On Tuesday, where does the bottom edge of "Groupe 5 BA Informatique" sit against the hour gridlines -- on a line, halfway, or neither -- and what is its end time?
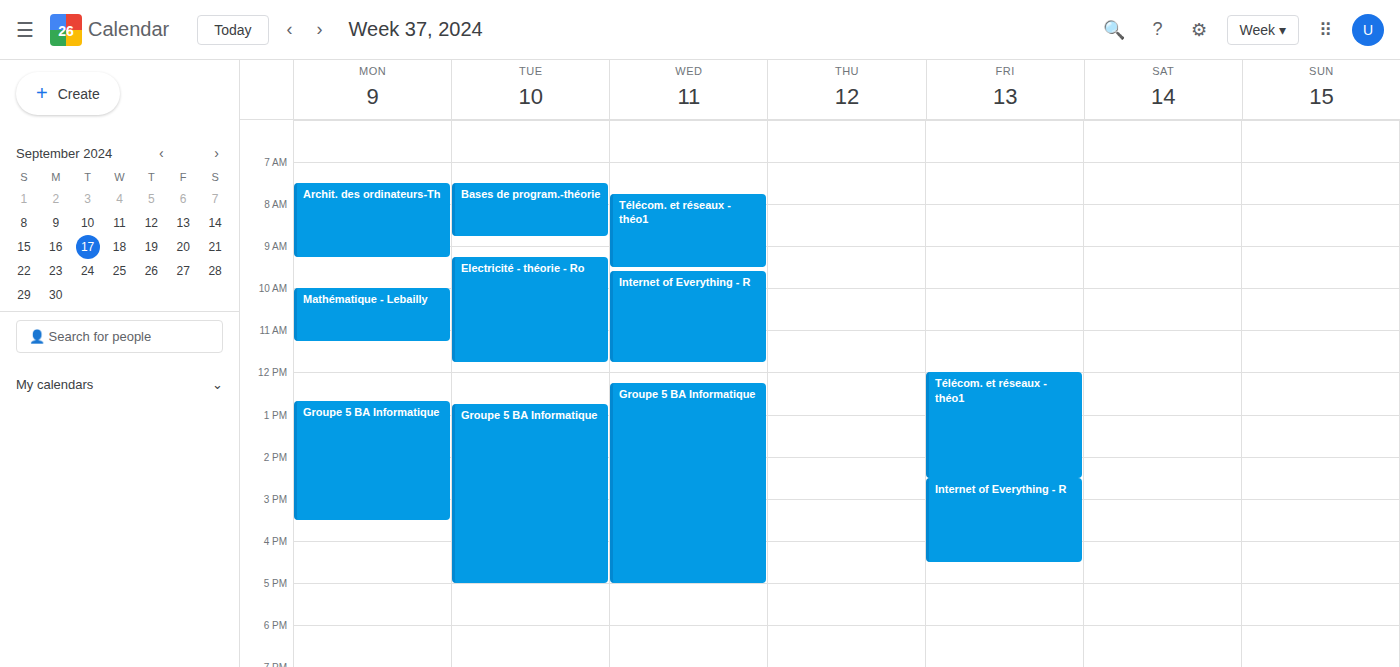
5:00 PM -- exactly on the 5 PM line.